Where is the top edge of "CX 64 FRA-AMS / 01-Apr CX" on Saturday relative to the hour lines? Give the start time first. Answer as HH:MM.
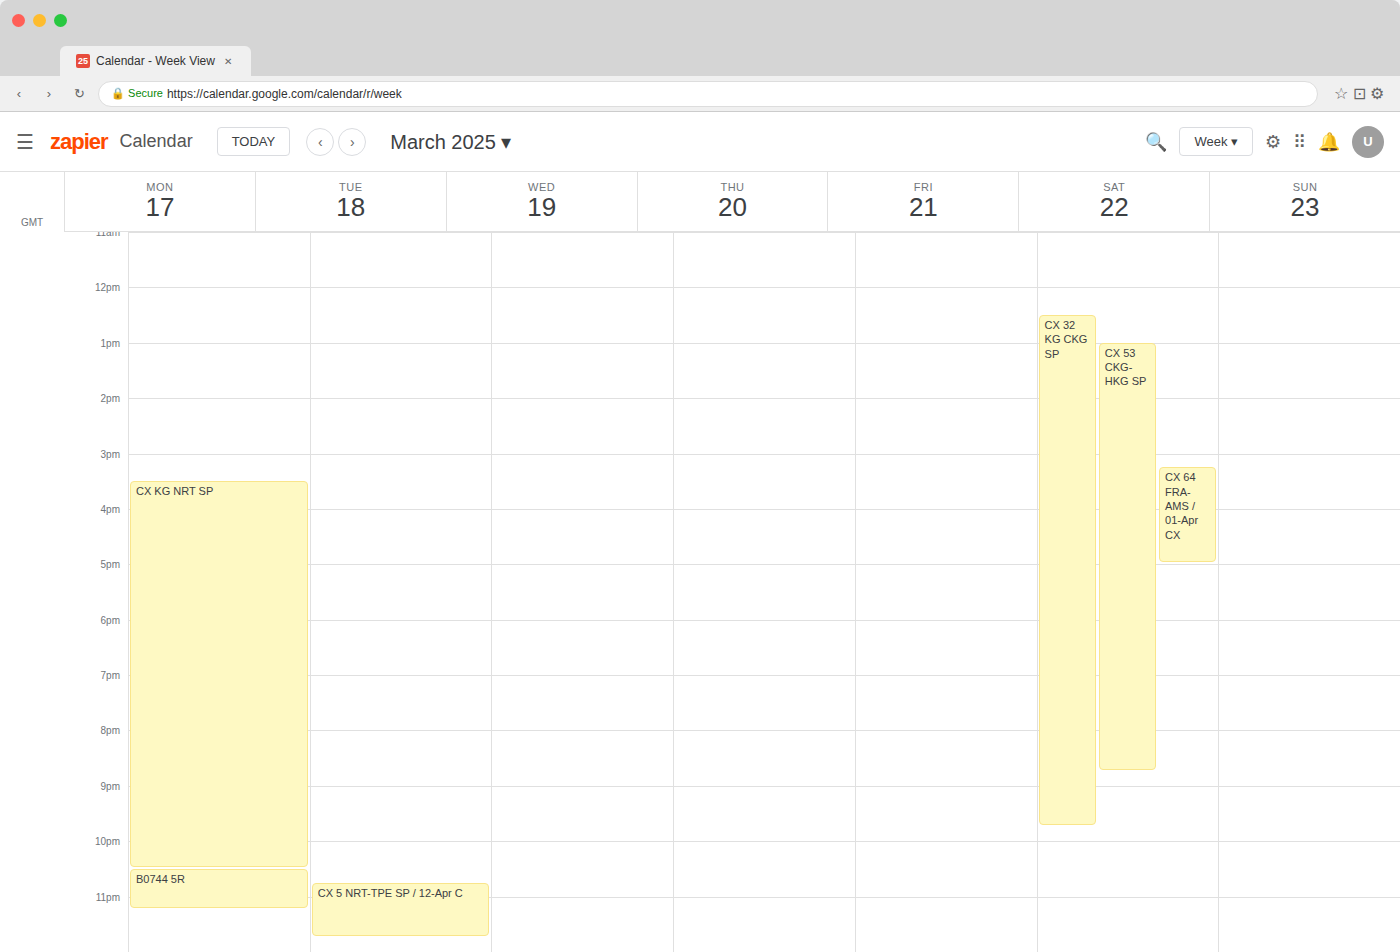
15:15 -- neither: a quarter of the way from the 15:00 line to the 16:00 line.